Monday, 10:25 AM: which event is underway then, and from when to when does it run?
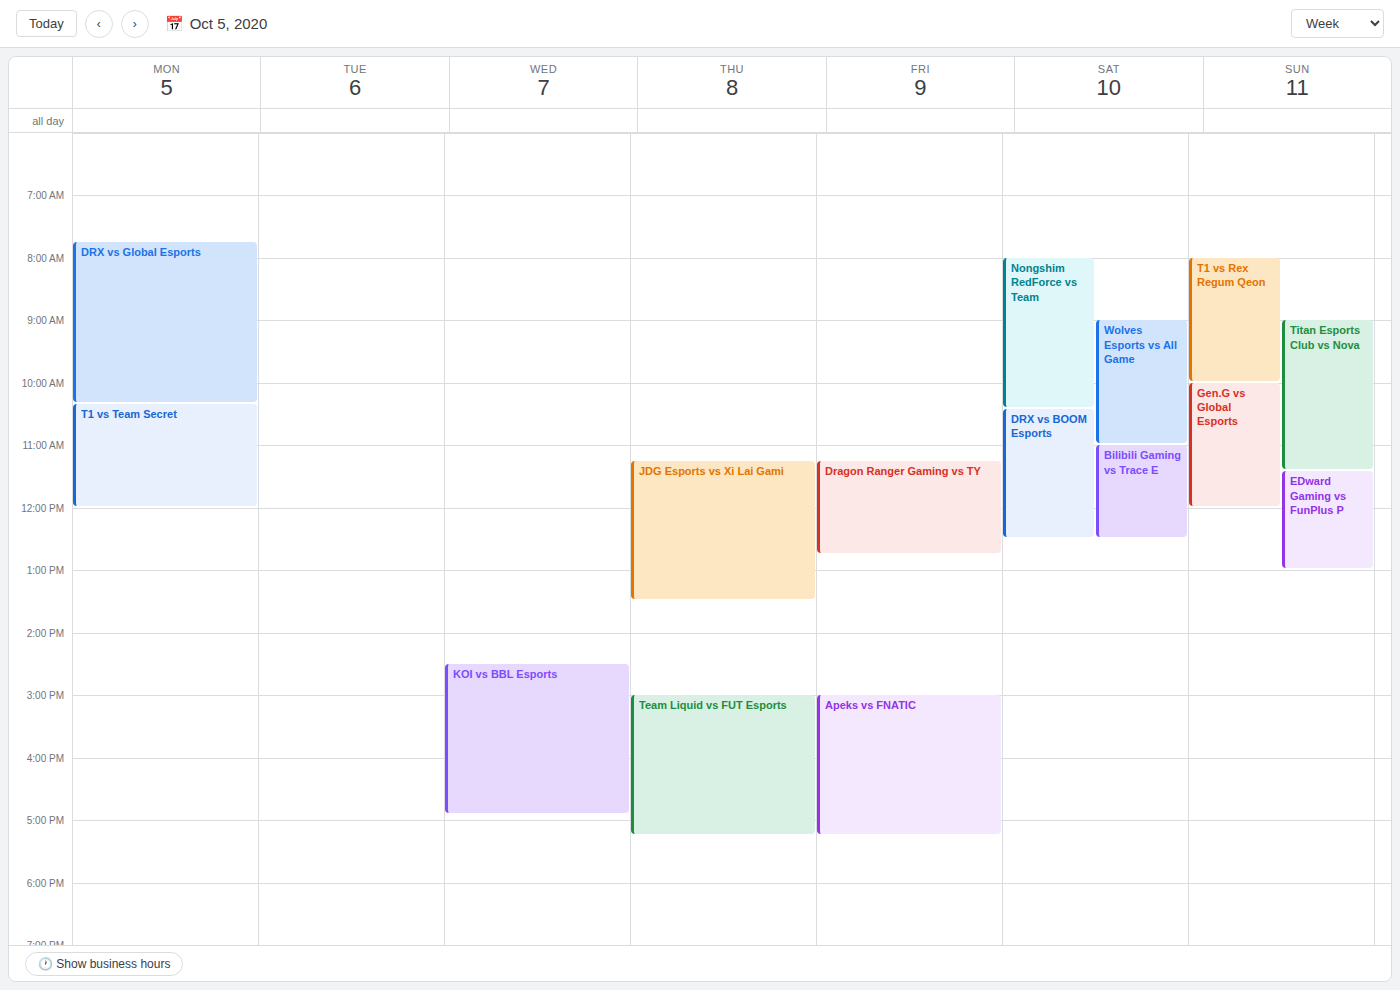
"T1 vs Team Secret", 10:20 AM to 12:00 PM